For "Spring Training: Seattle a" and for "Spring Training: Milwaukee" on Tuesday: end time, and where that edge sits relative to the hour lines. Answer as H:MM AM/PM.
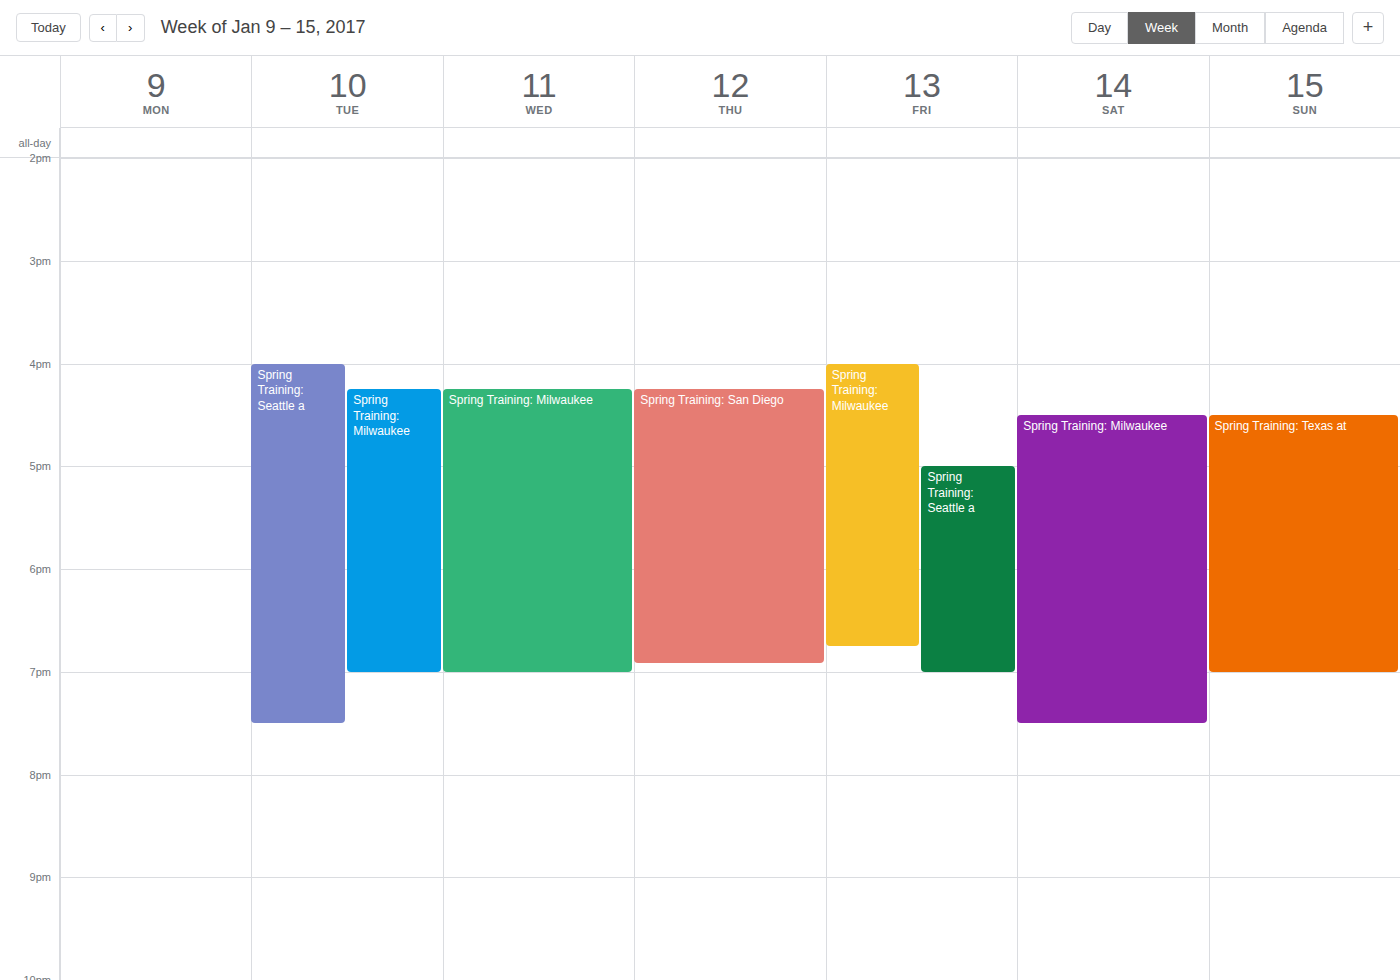
"Spring Training: Seattle a": 7:30 PM, halfway between the 7 PM and 8 PM lines. "Spring Training: Milwaukee": 7:00 PM, exactly on the 7 PM line.